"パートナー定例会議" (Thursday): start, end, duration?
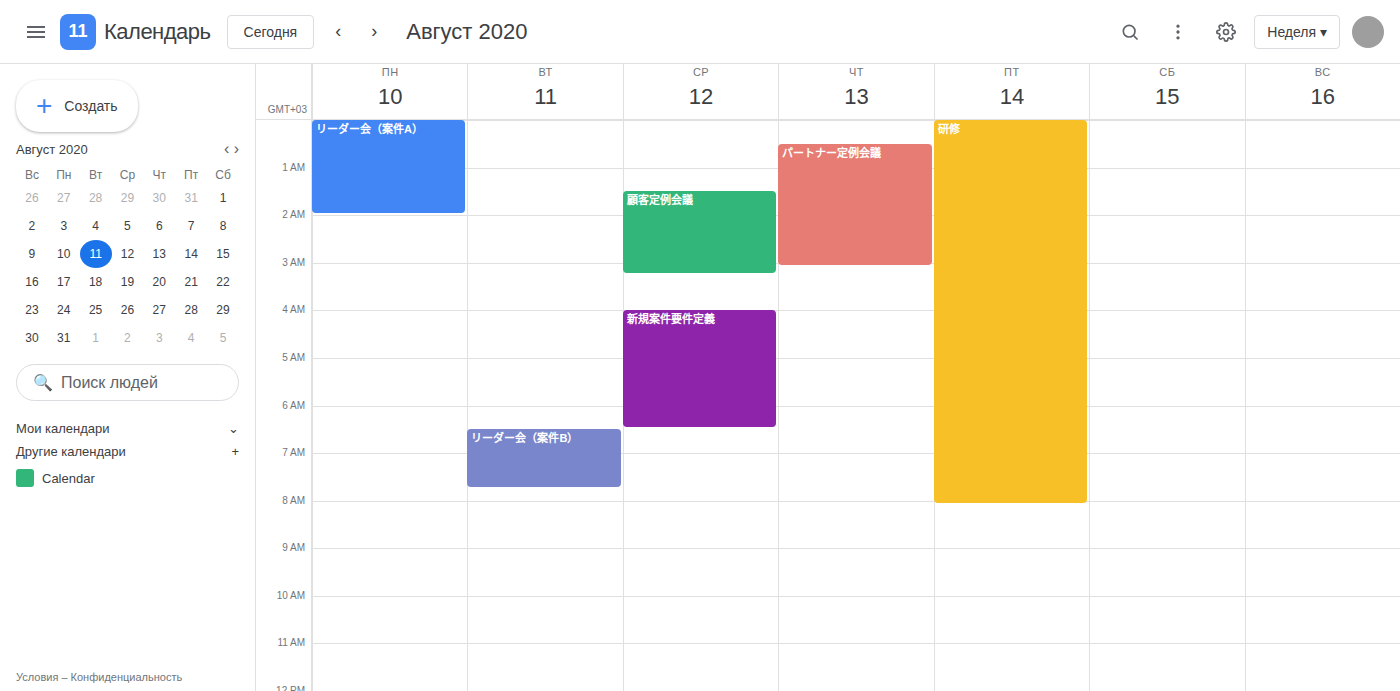
12:30 AM to 3:05 AM, 2 hours 35 minutes